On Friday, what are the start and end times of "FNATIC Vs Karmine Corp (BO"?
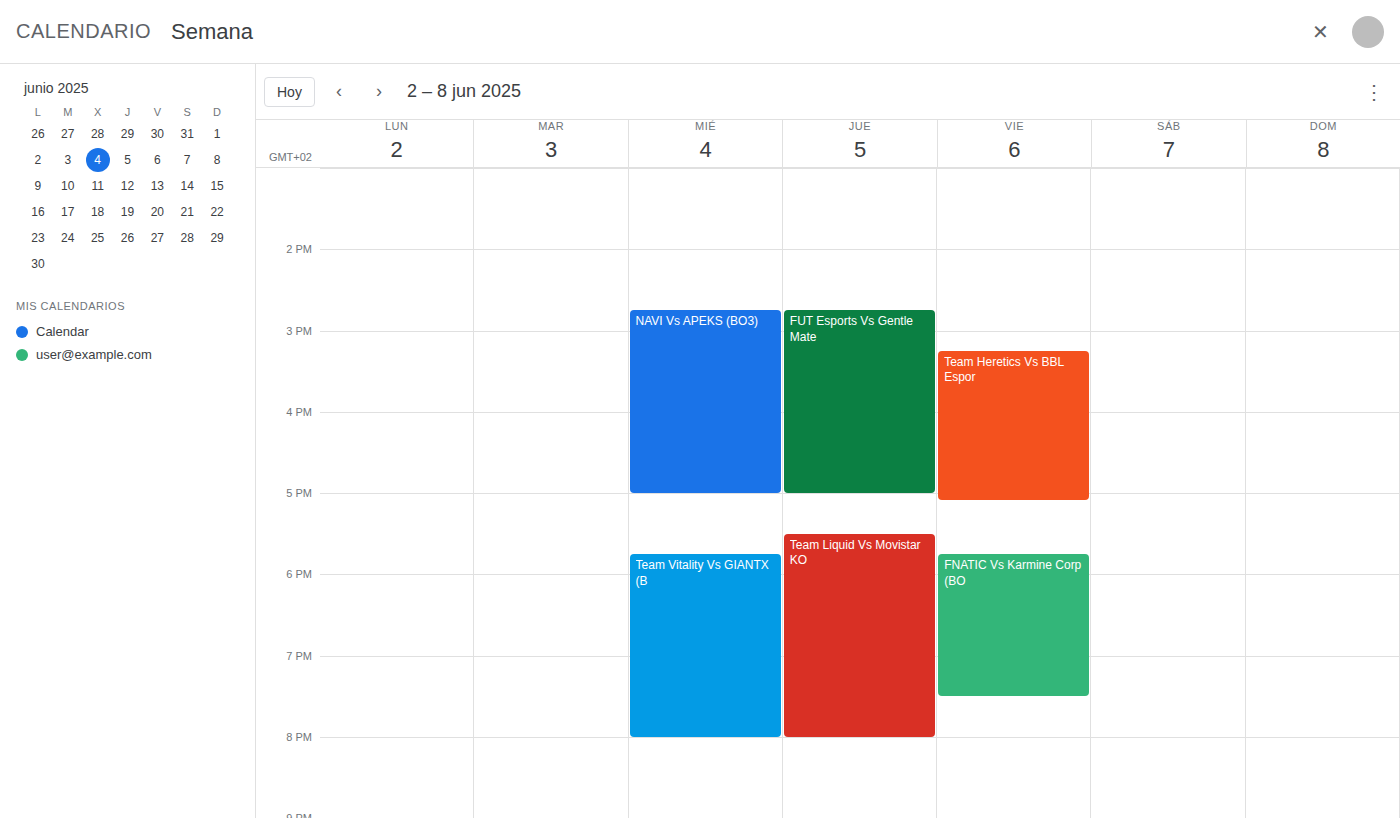
5:45 PM to 7:30 PM